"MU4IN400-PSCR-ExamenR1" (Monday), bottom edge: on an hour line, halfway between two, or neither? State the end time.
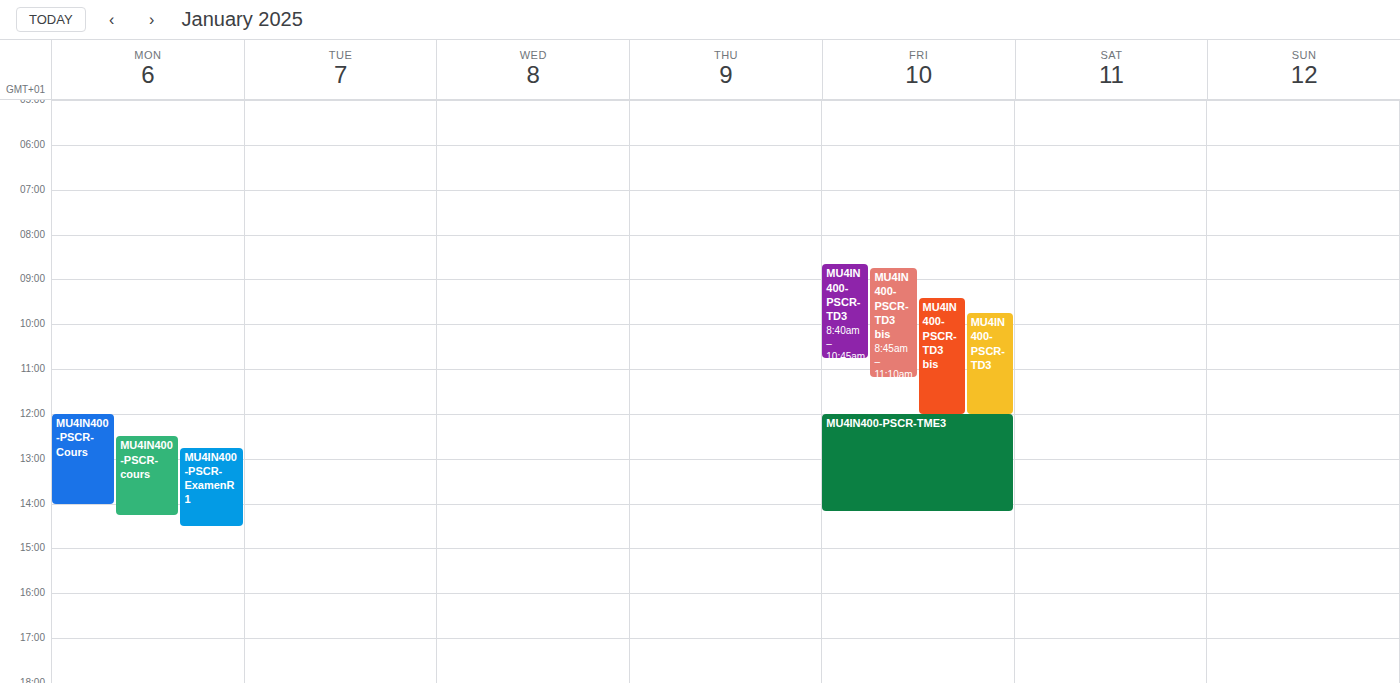
2:30 PM -- halfway between the 2 PM and 3 PM lines.